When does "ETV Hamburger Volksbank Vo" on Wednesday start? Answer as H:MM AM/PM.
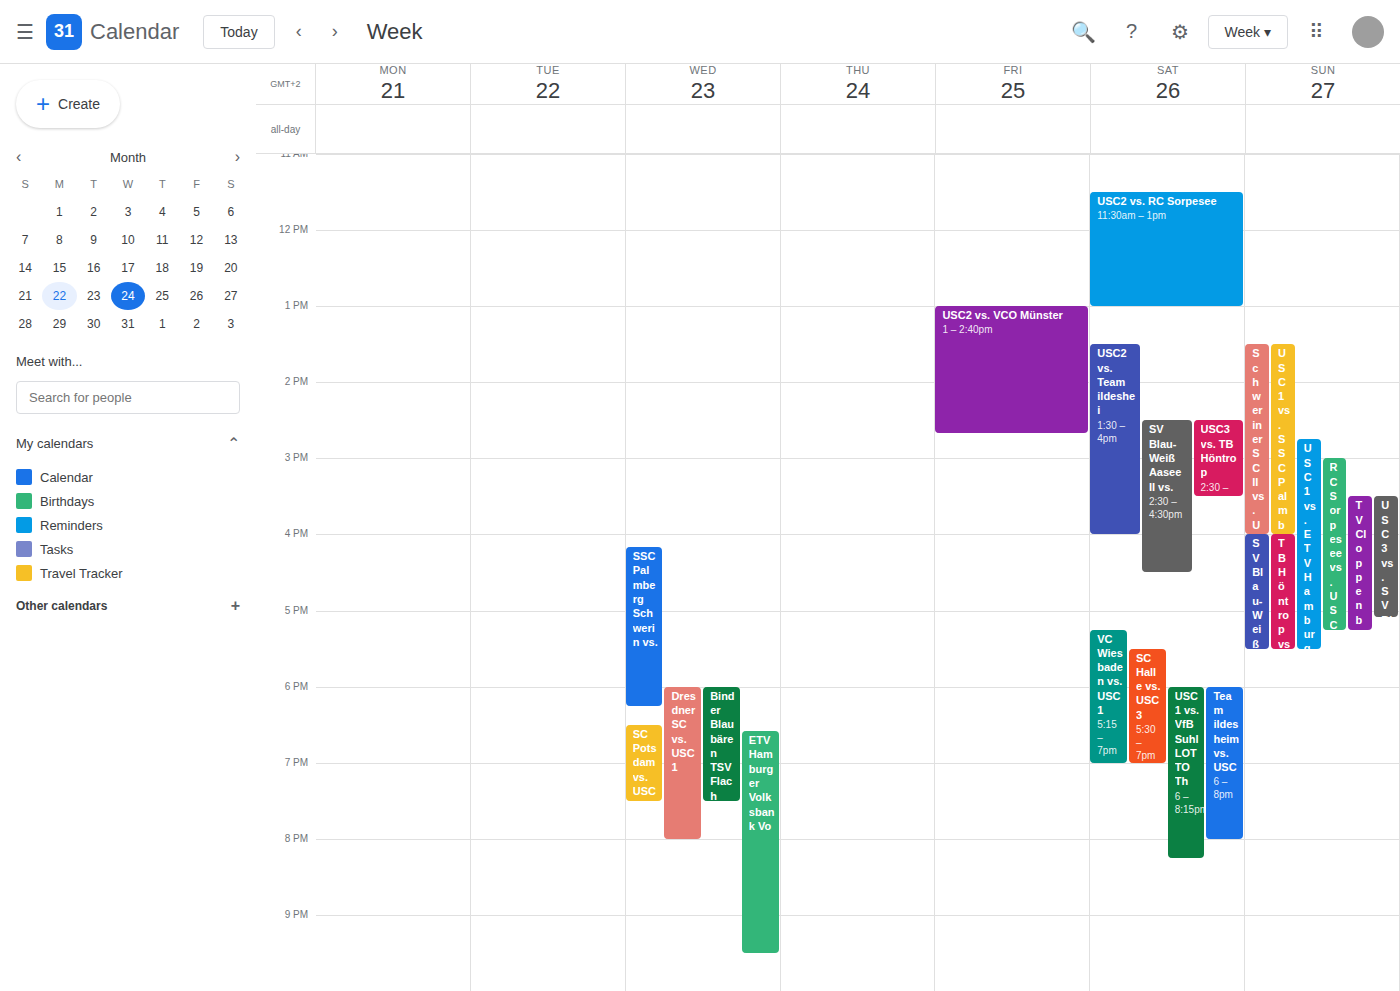
6:35 PM